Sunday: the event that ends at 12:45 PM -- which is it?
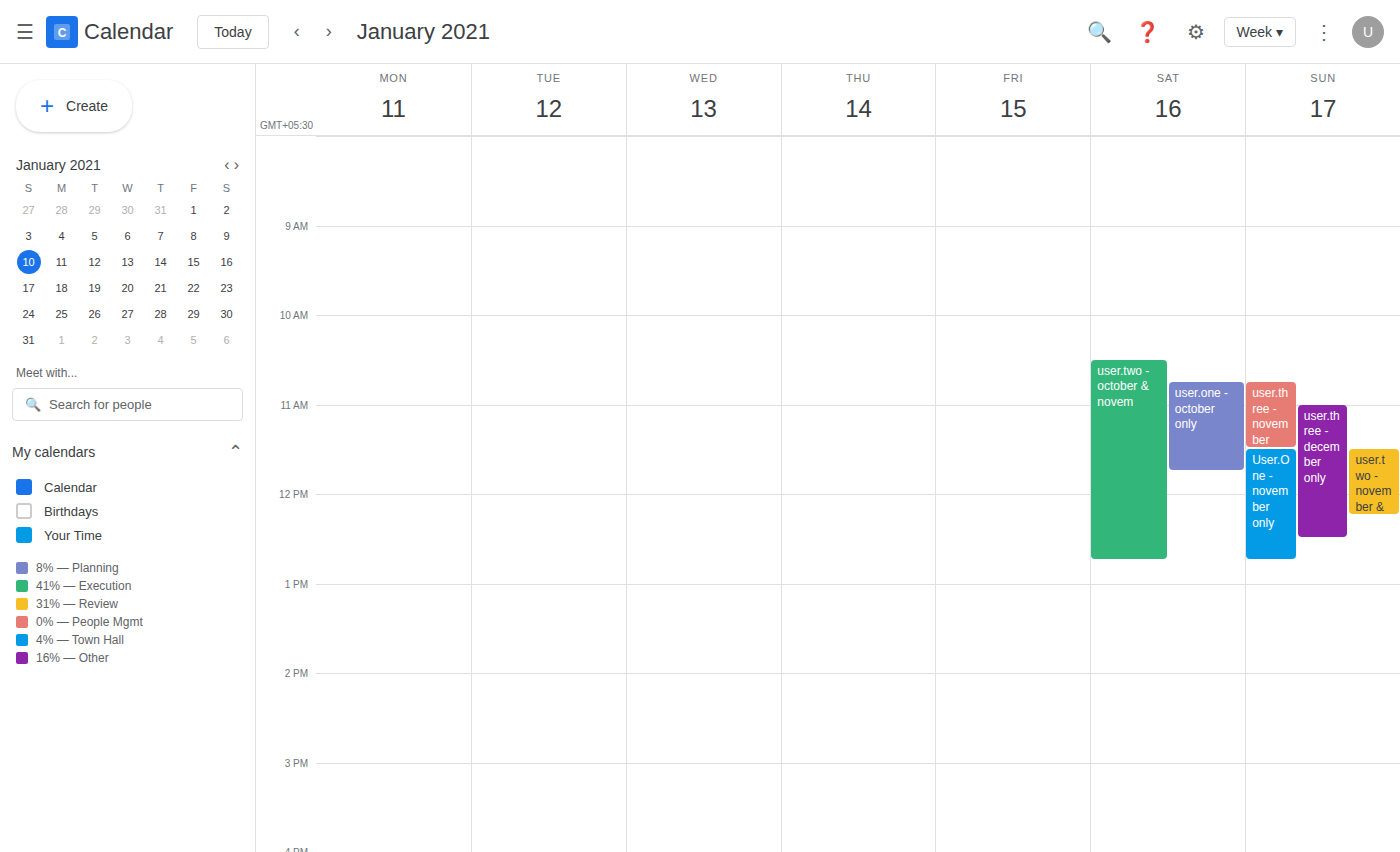
"User.One - november only"